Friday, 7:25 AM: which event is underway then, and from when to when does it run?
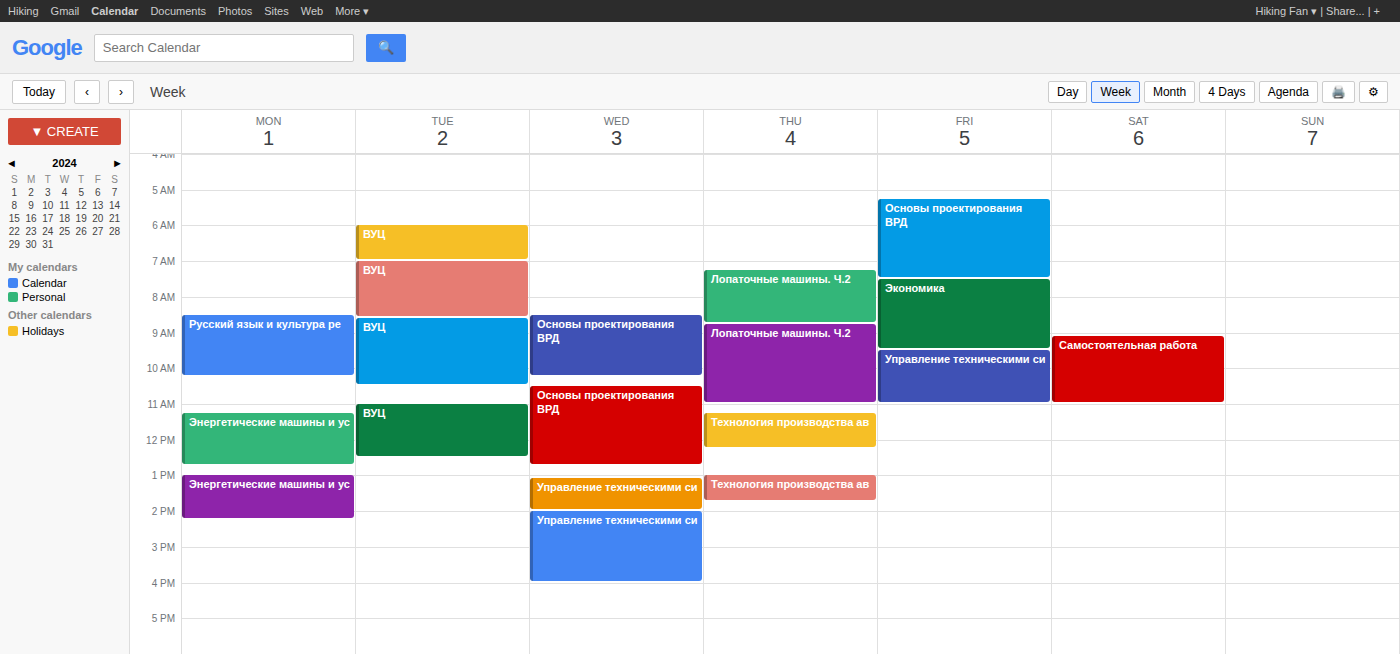
"Основы проектирования ВРД", 5:15 AM to 7:30 AM